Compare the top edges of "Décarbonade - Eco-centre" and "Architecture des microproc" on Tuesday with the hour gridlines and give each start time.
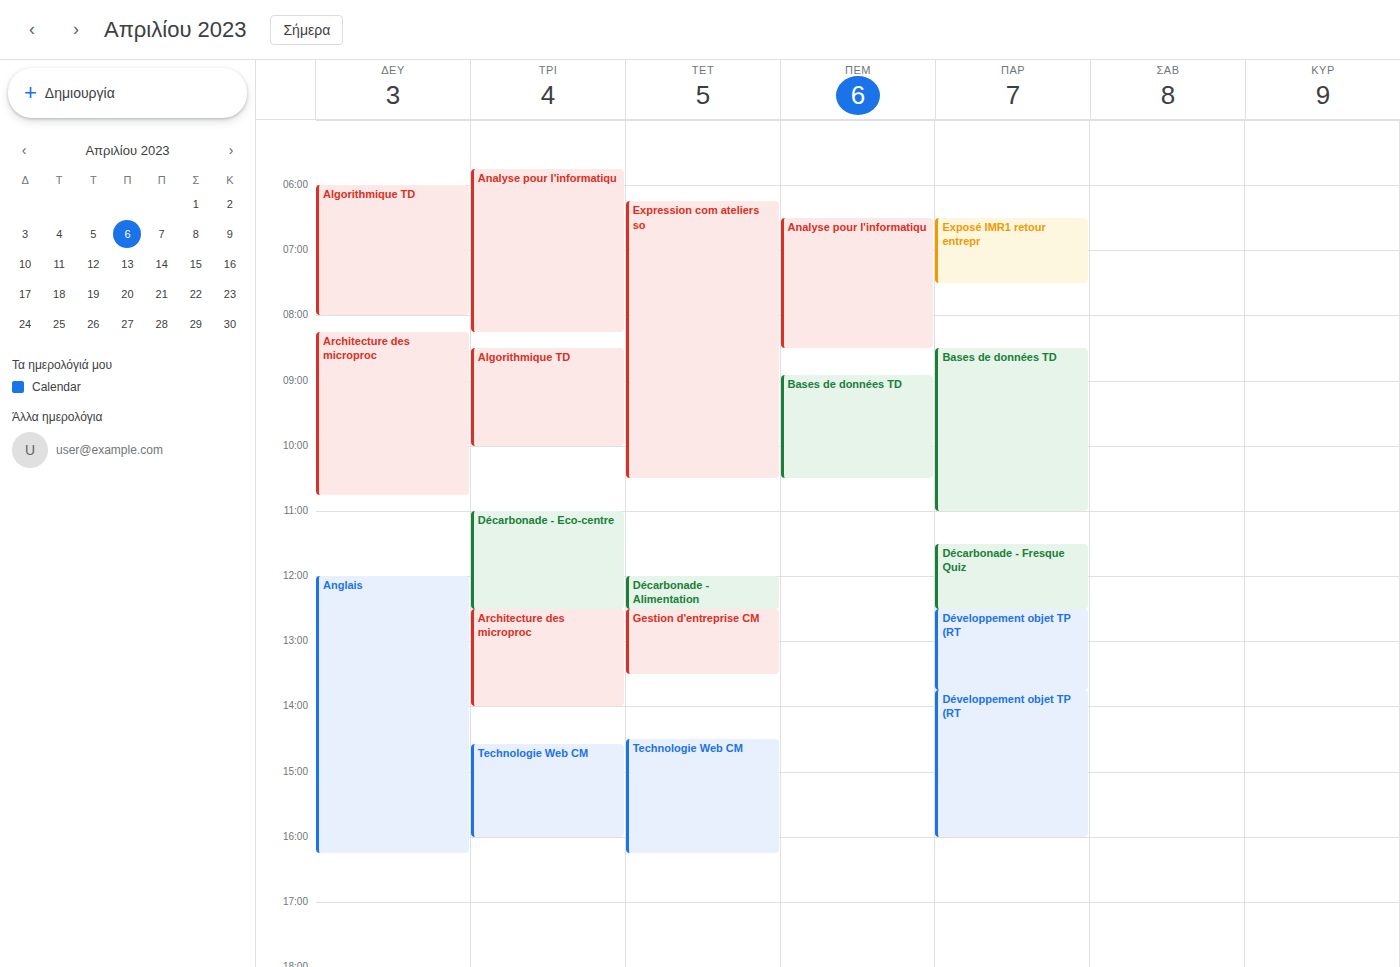
"Décarbonade - Eco-centre": 11:00 AM, exactly on the 11 AM line. "Architecture des microproc": 12:30 PM, halfway between the 12 PM and 1 PM lines.